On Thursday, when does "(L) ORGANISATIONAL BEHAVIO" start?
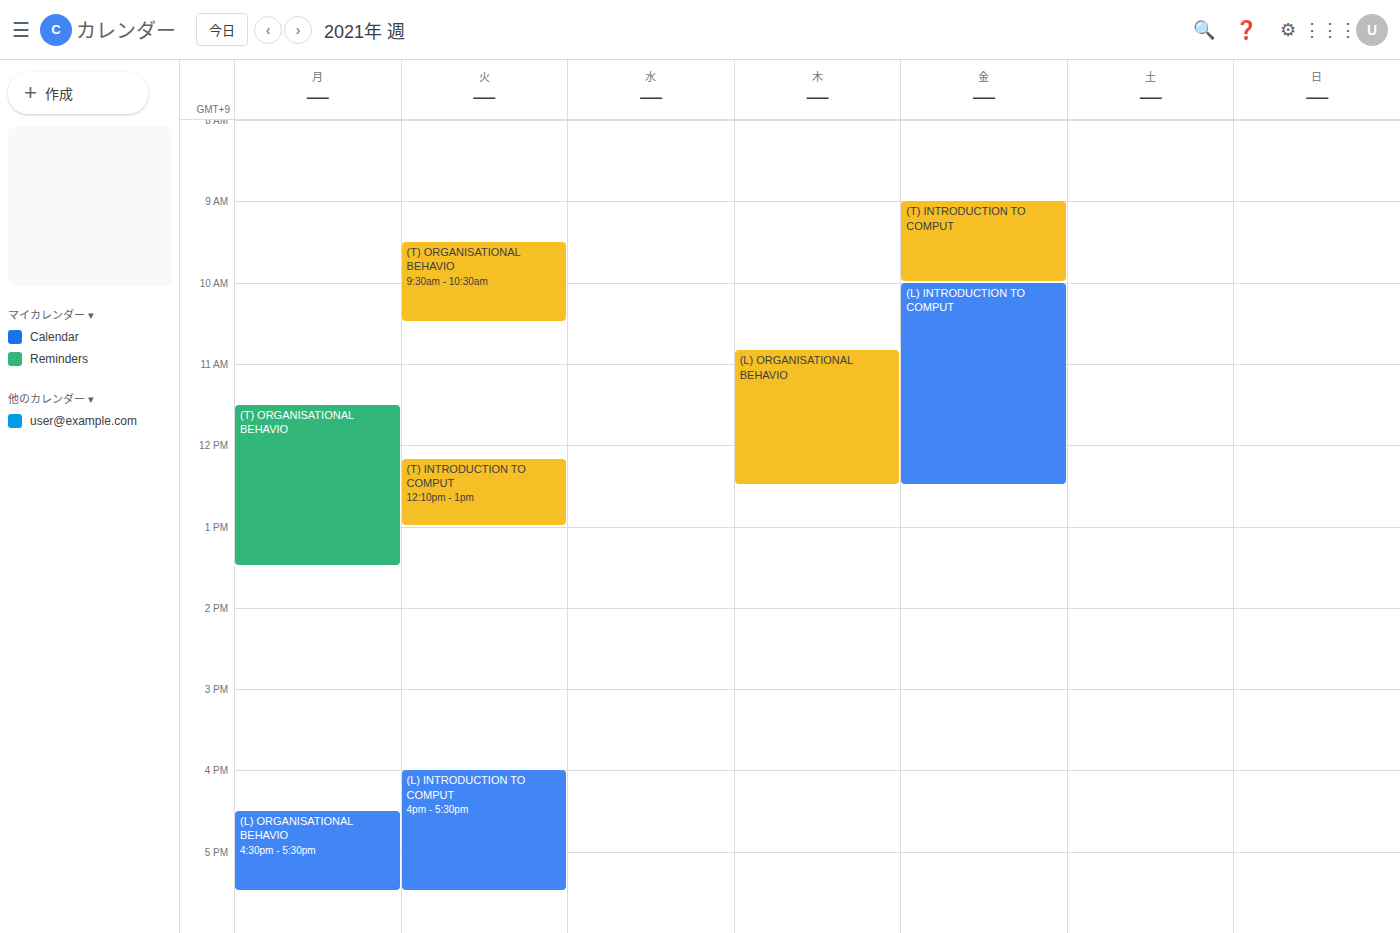
10:50 AM